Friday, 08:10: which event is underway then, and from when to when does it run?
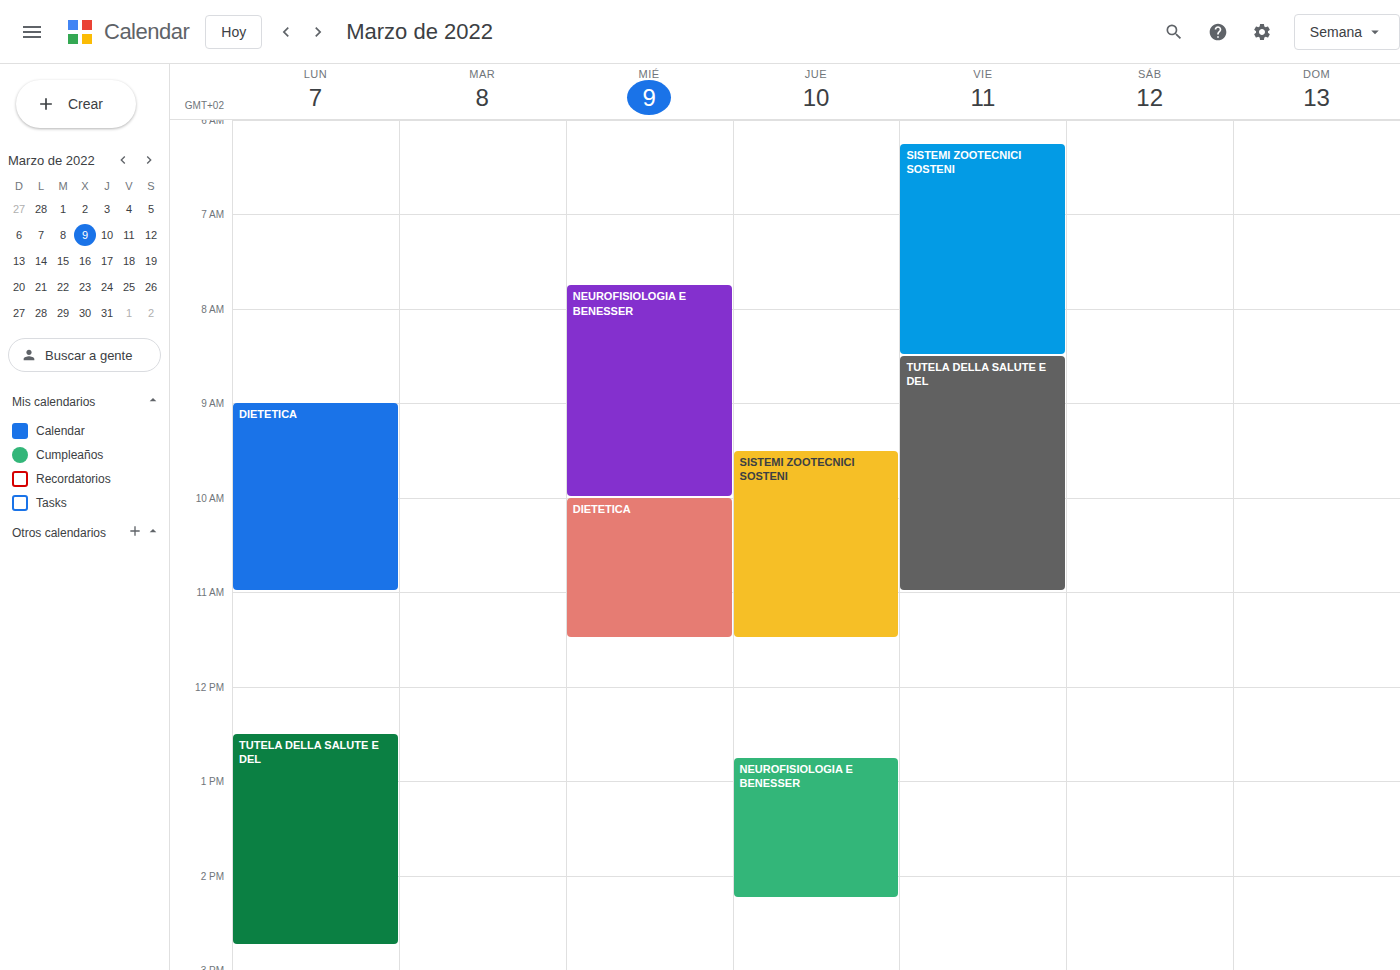
"SISTEMI ZOOTECNICI SOSTENI", 06:15 to 08:30